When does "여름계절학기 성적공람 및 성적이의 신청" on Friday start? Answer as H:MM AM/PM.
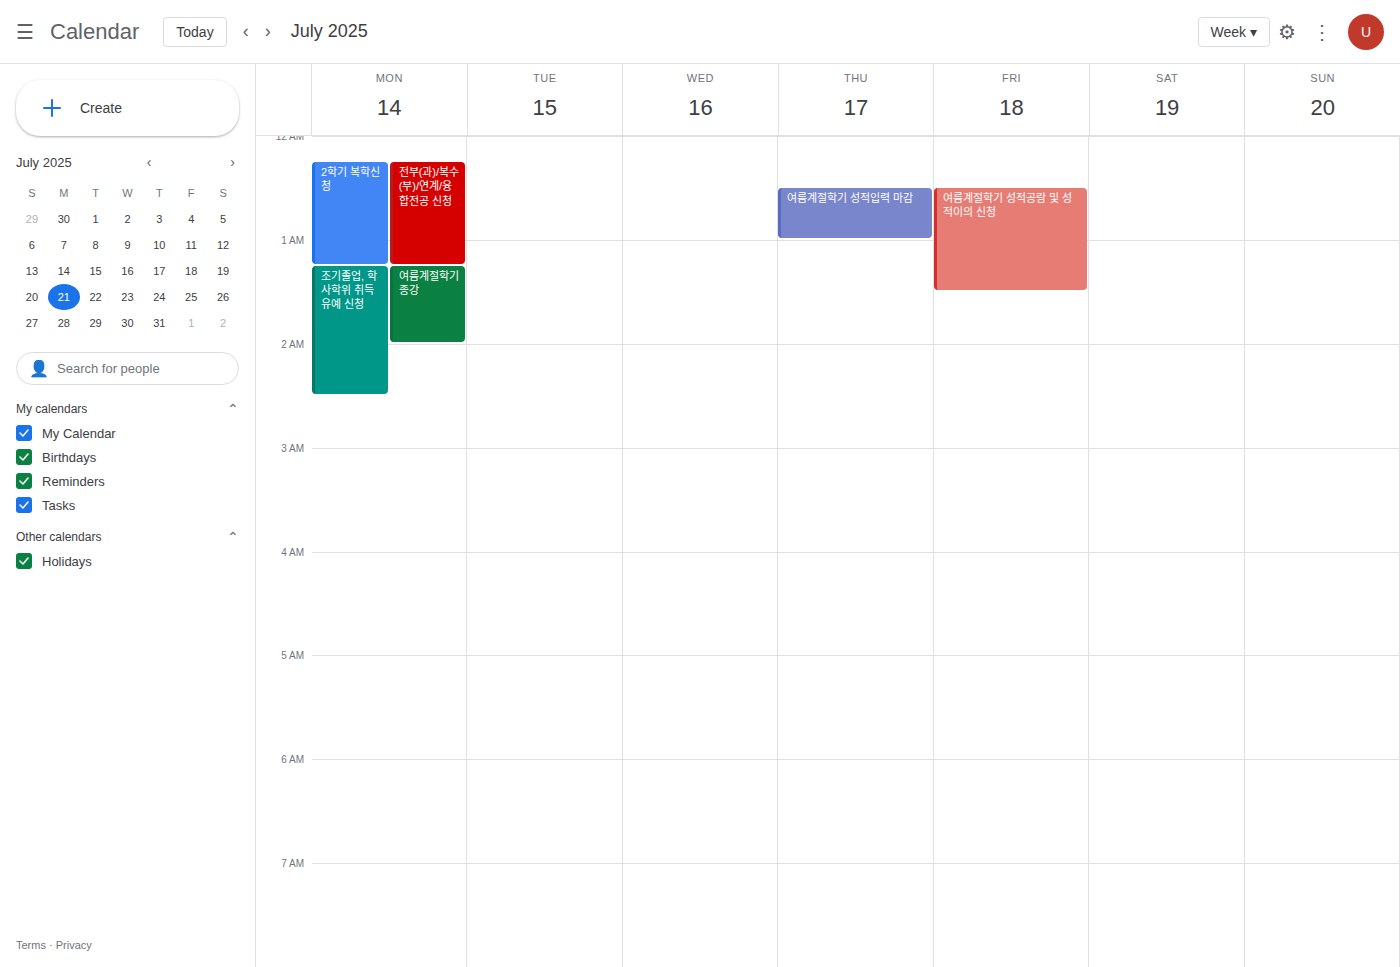
12:30 AM